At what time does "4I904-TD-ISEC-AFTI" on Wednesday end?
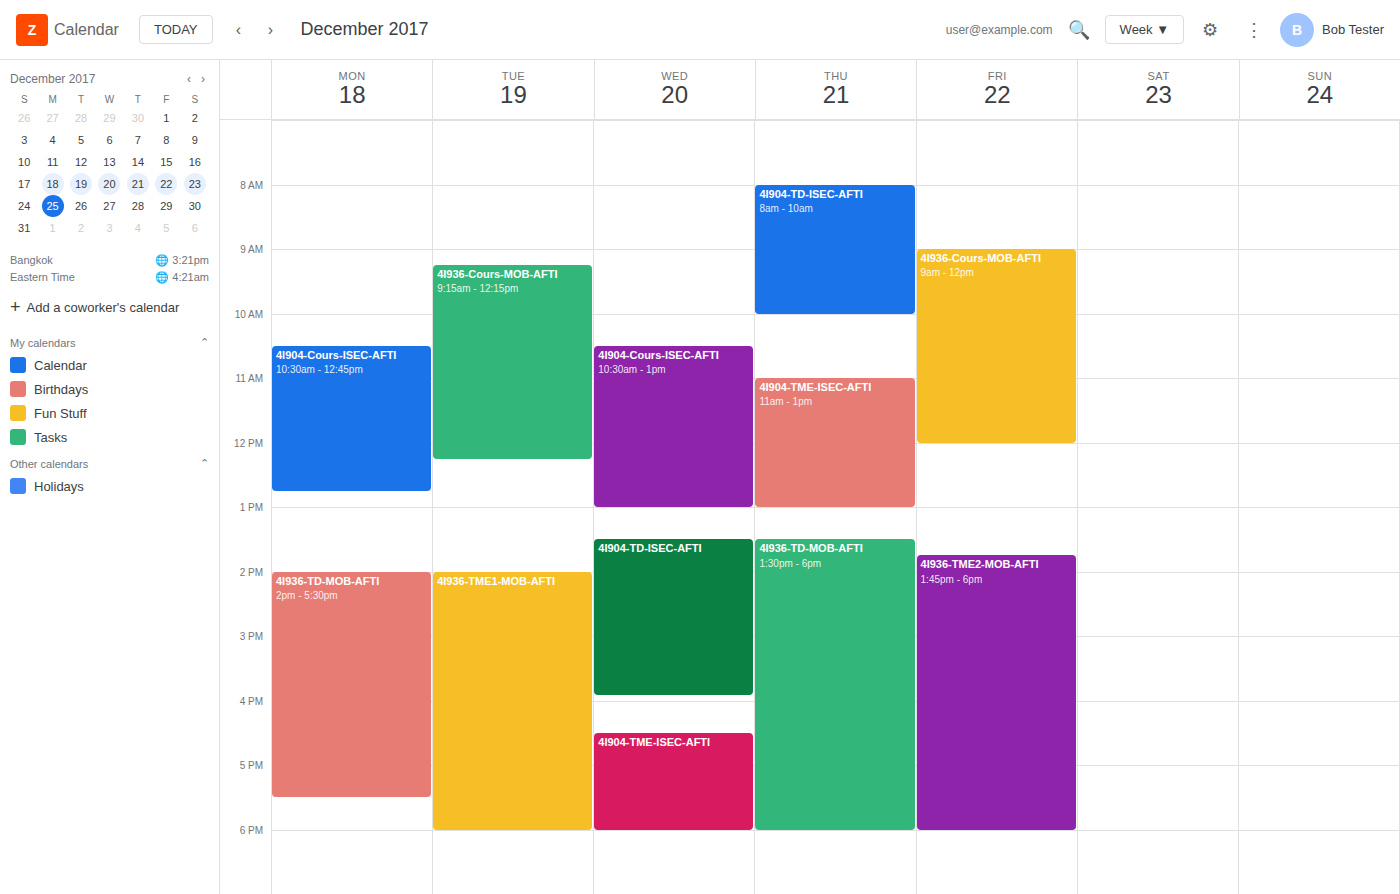
3:55 PM